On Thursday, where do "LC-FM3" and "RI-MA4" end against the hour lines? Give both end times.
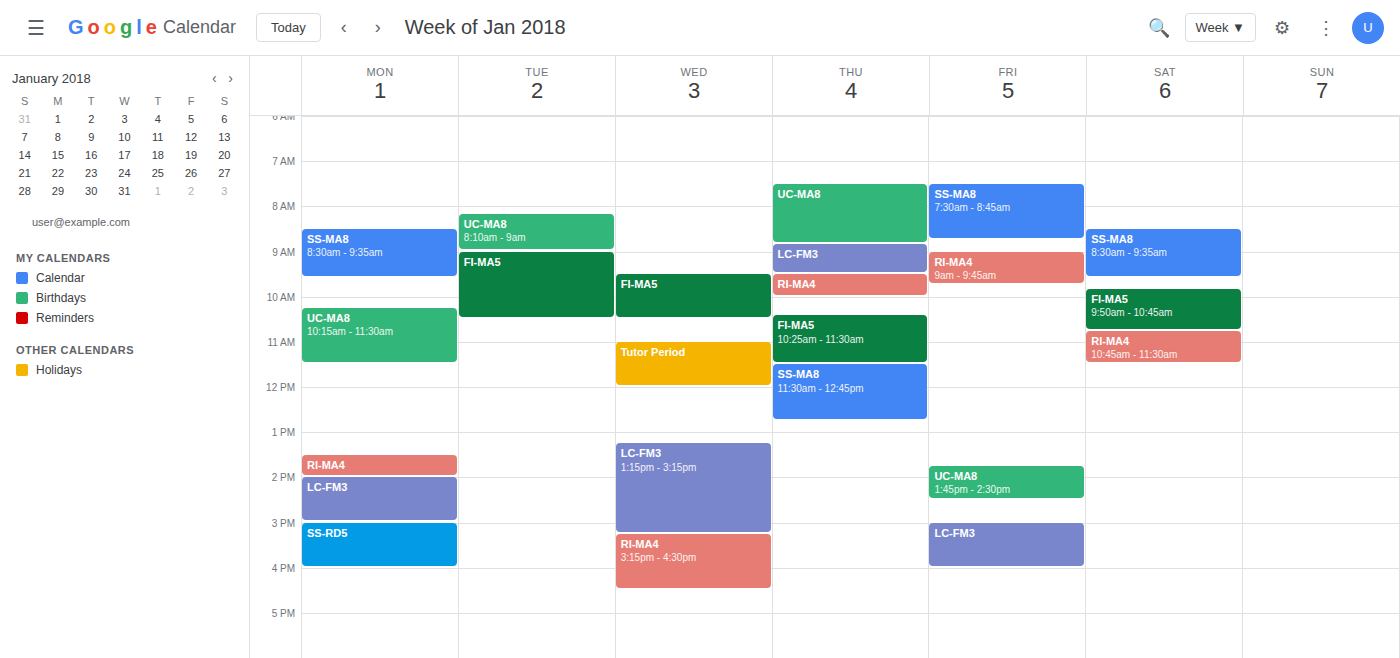
"LC-FM3": 9:30 AM, halfway between the 9 AM and 10 AM lines. "RI-MA4": 10:00 AM, exactly on the 10 AM line.